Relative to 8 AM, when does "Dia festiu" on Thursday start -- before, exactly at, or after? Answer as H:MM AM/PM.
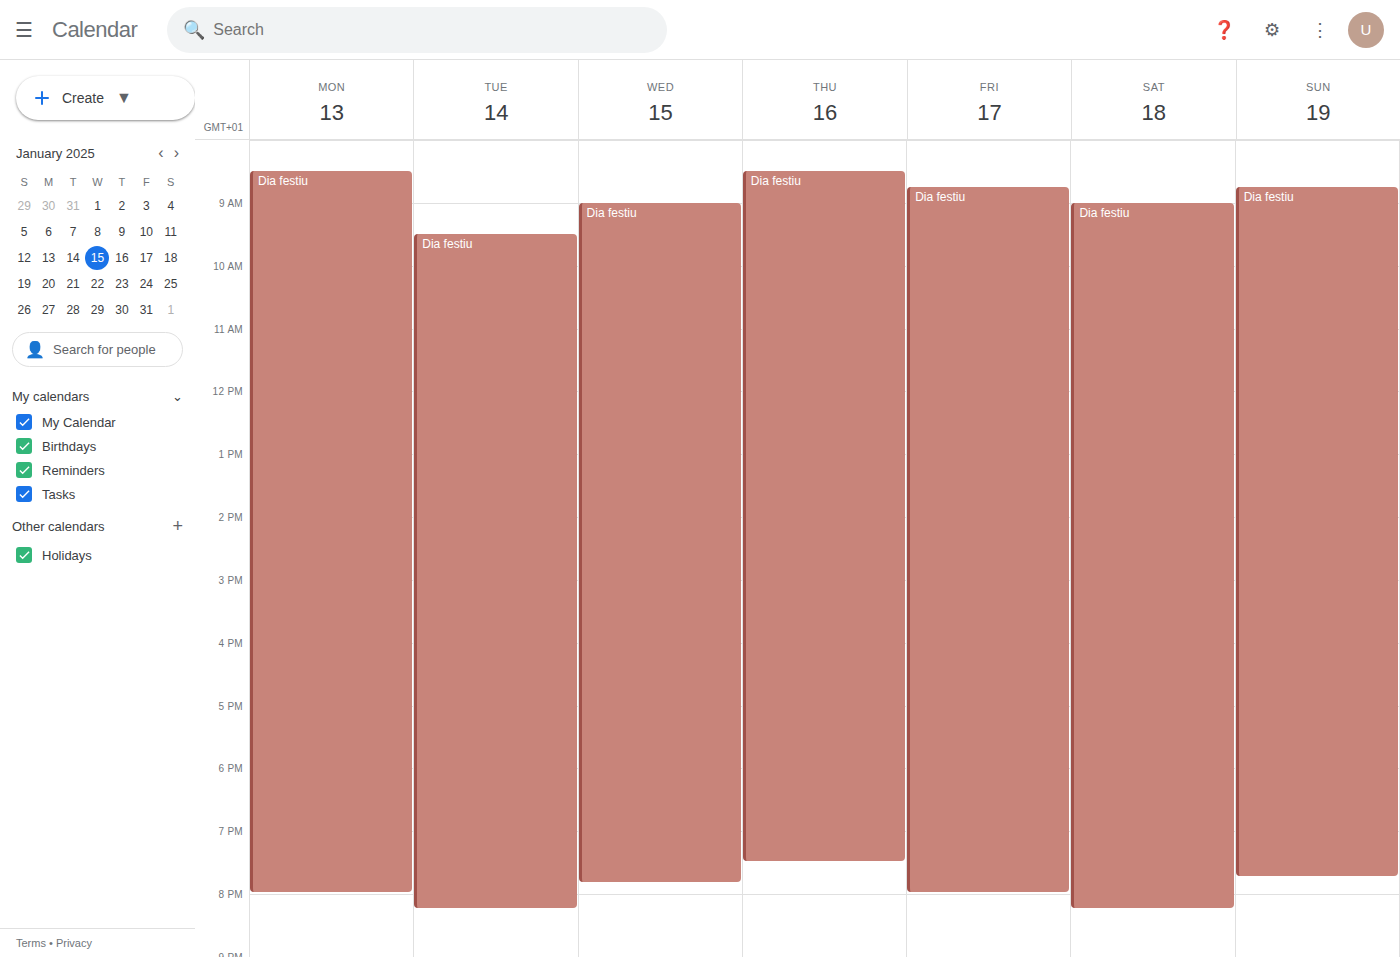
8:30 AM -- after 8 AM, 30 minutes below the 8 AM line.